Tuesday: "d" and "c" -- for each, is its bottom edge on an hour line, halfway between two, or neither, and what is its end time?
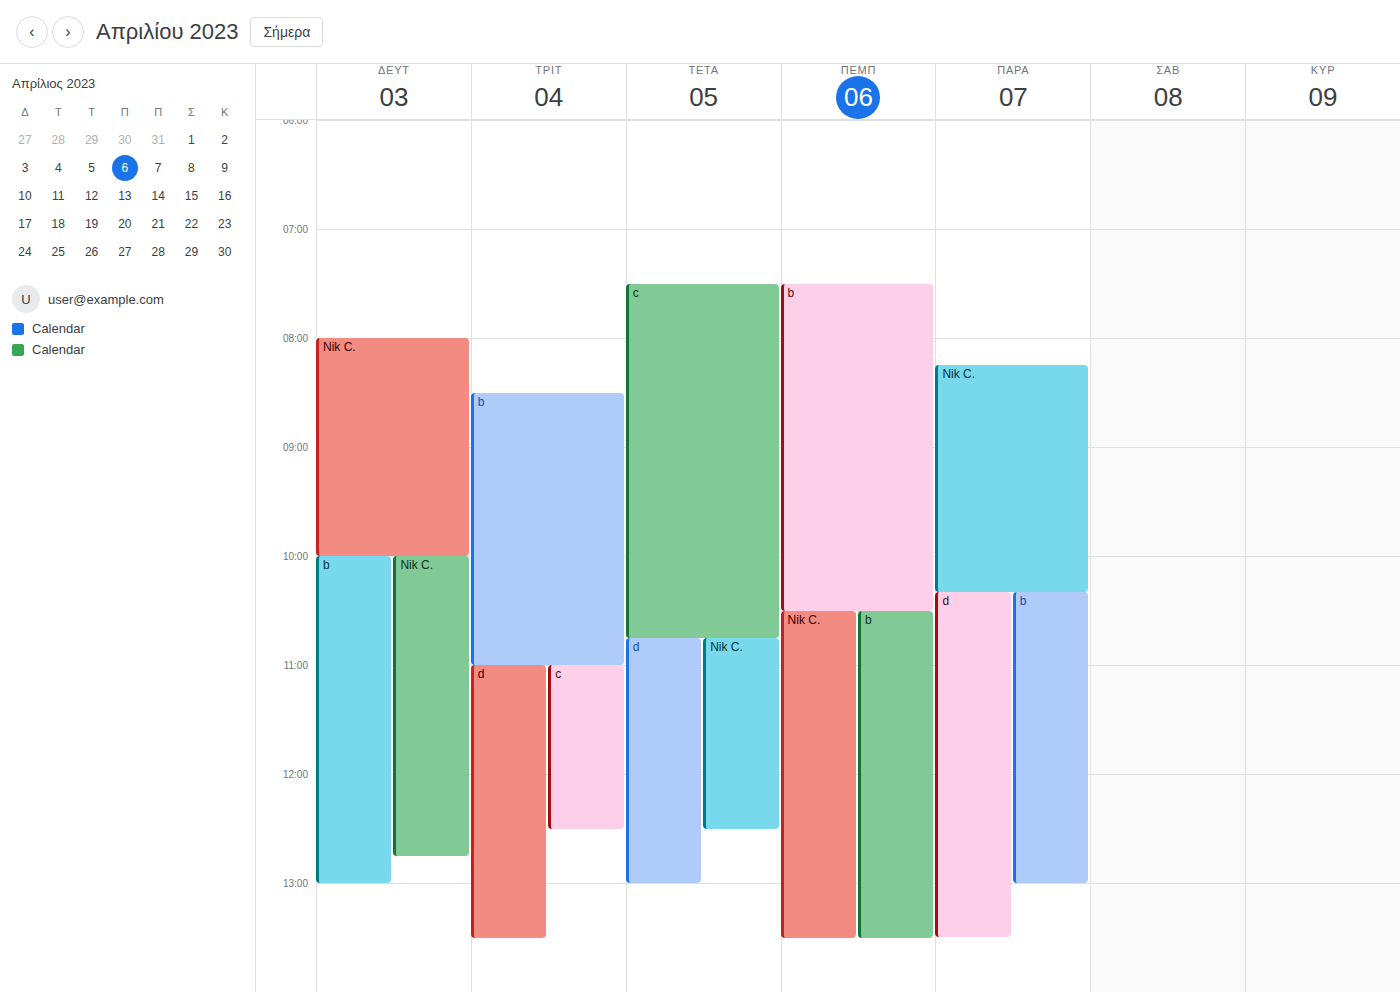
"d": 1:30 PM, halfway between the 1 PM and 2 PM lines. "c": 12:30 PM, halfway between the 12 PM and 1 PM lines.